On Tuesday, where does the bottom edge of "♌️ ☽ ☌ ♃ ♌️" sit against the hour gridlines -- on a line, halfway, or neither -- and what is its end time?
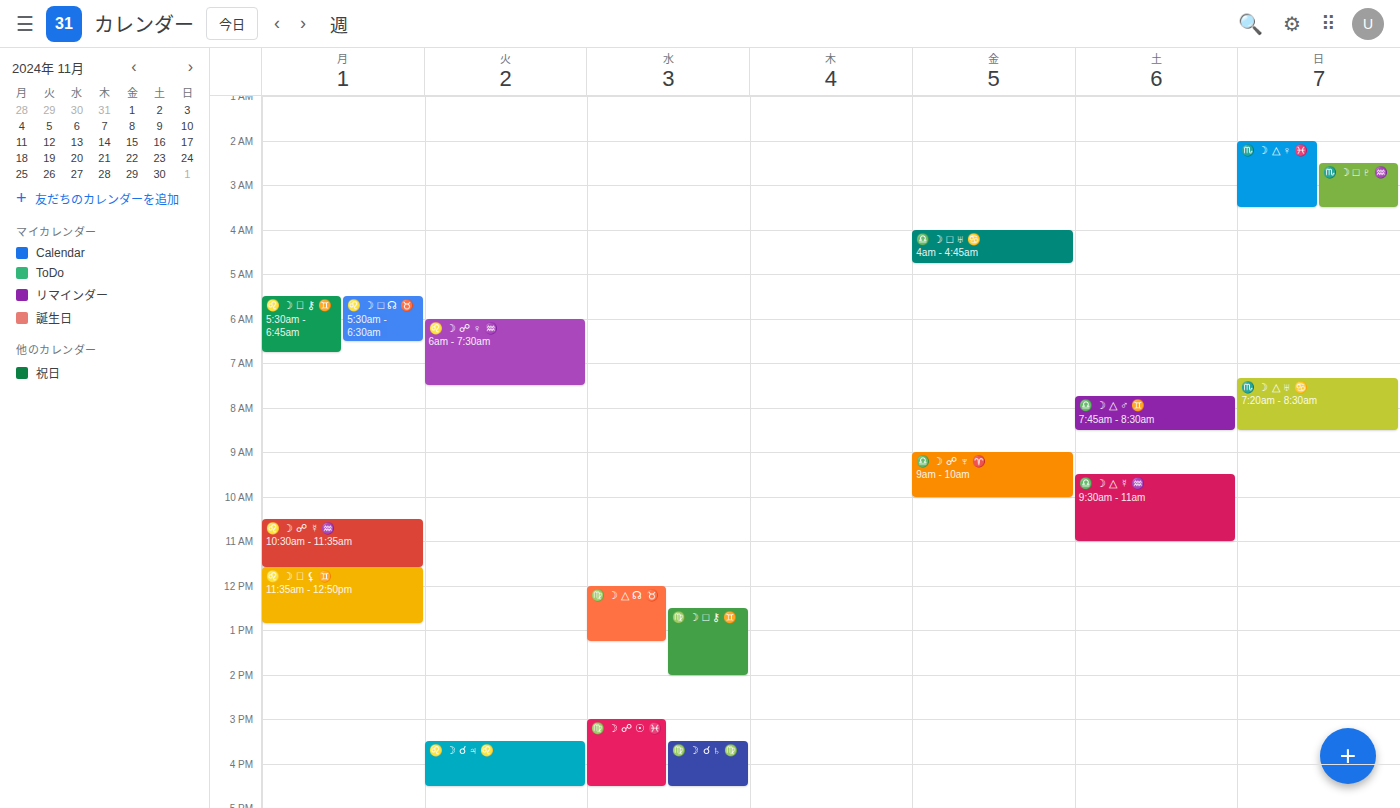
4:30 PM -- halfway between the 4 PM and 5 PM lines.